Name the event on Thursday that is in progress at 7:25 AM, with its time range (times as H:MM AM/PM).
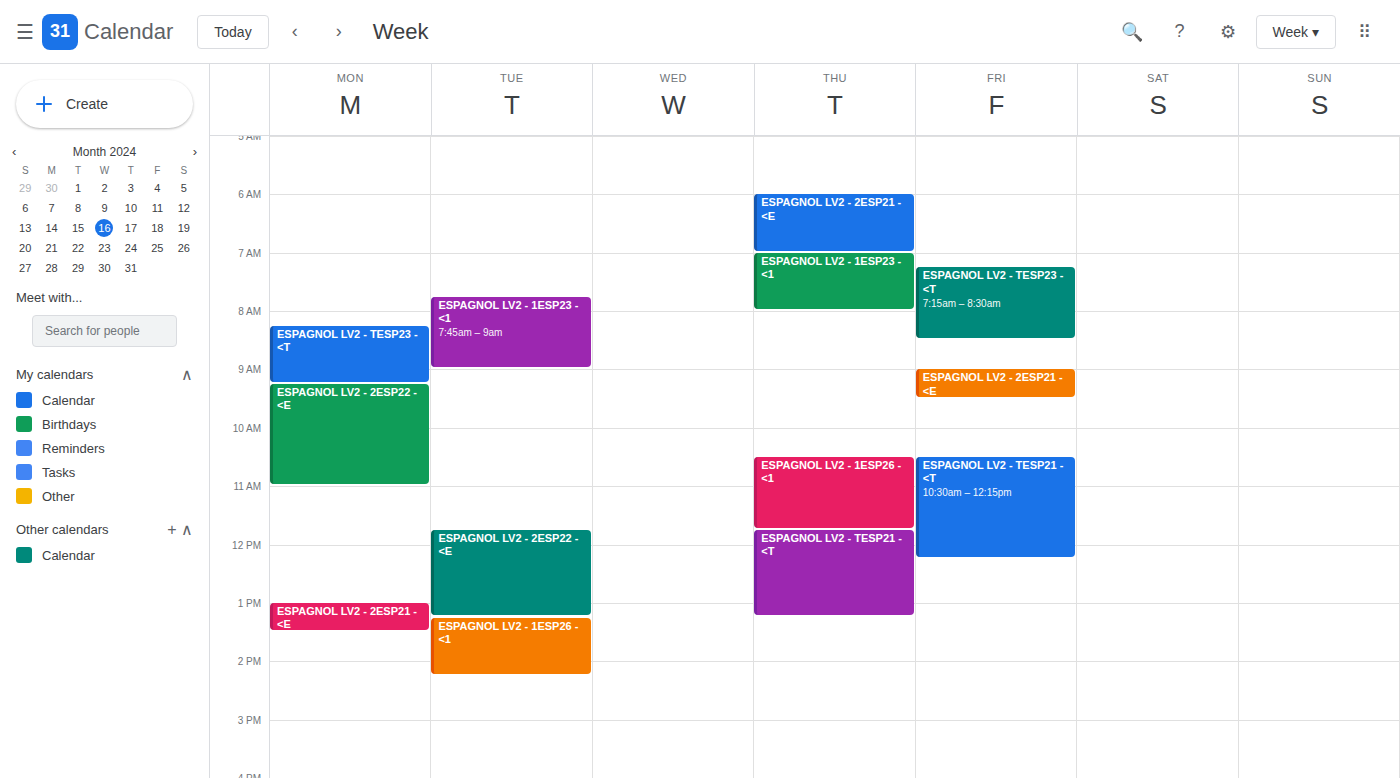
"ESPAGNOL LV2 - 1ESP23 - <1", 7:00 AM to 8:00 AM